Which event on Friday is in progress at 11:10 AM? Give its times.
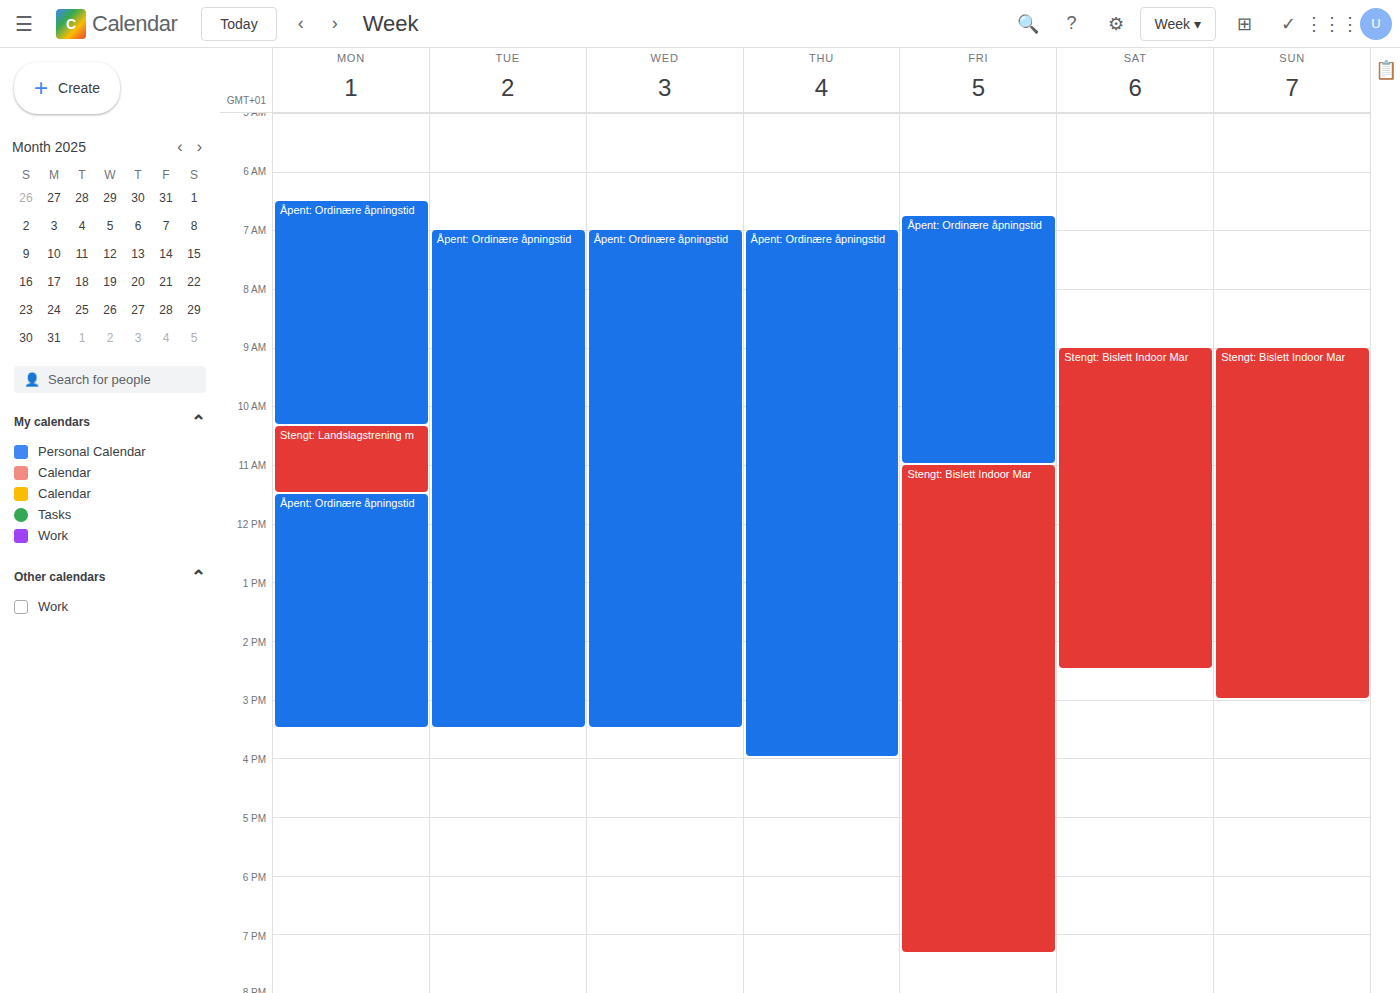
"Stengt: Bislett Indoor Mar", 11:00 AM to 7:20 PM